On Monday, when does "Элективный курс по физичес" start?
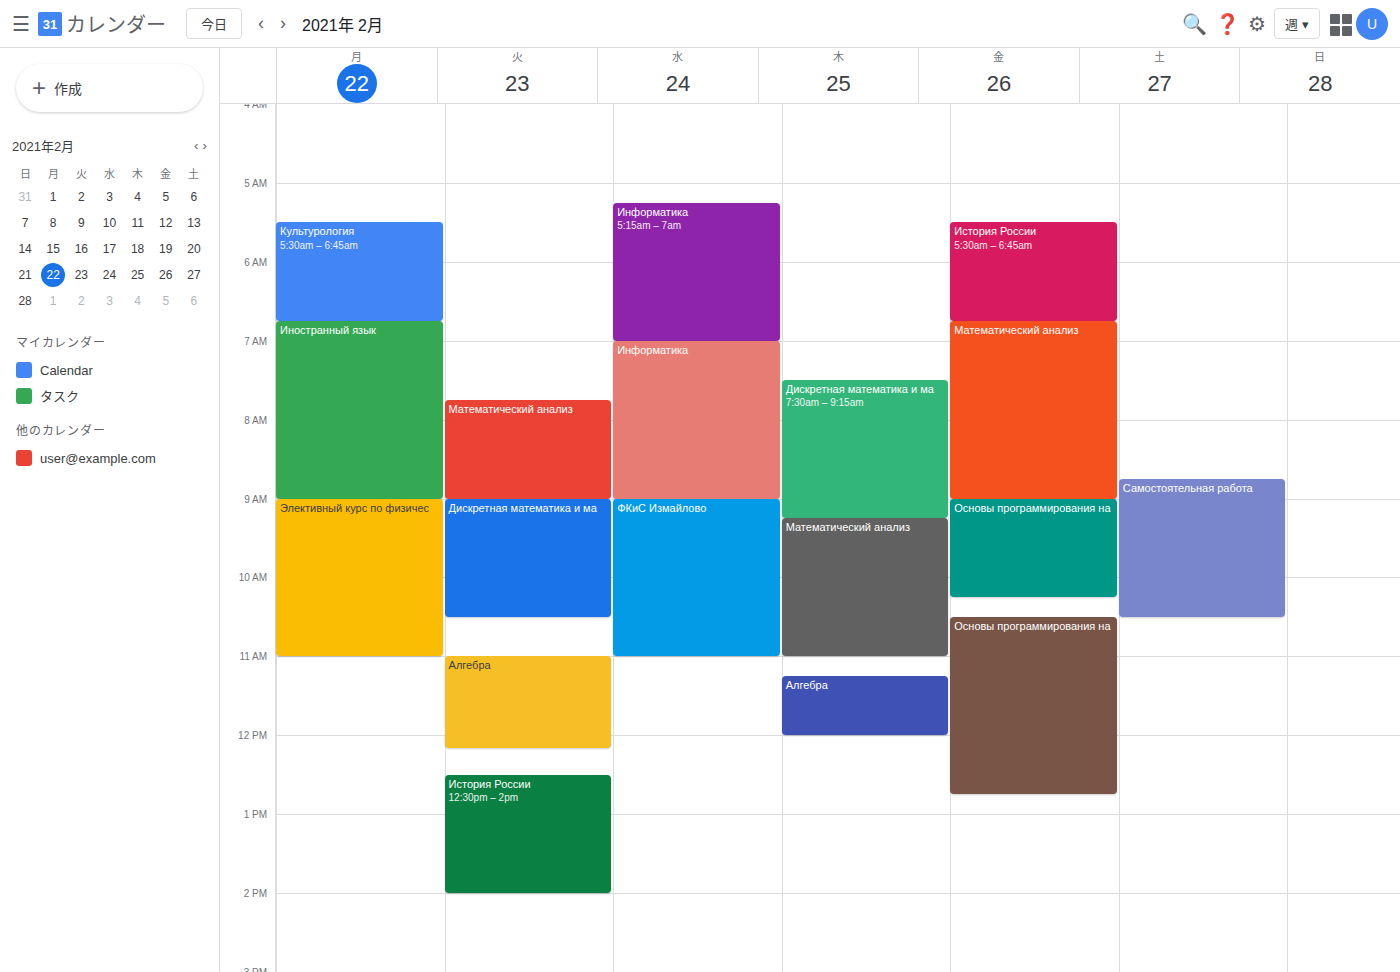
9:00 AM